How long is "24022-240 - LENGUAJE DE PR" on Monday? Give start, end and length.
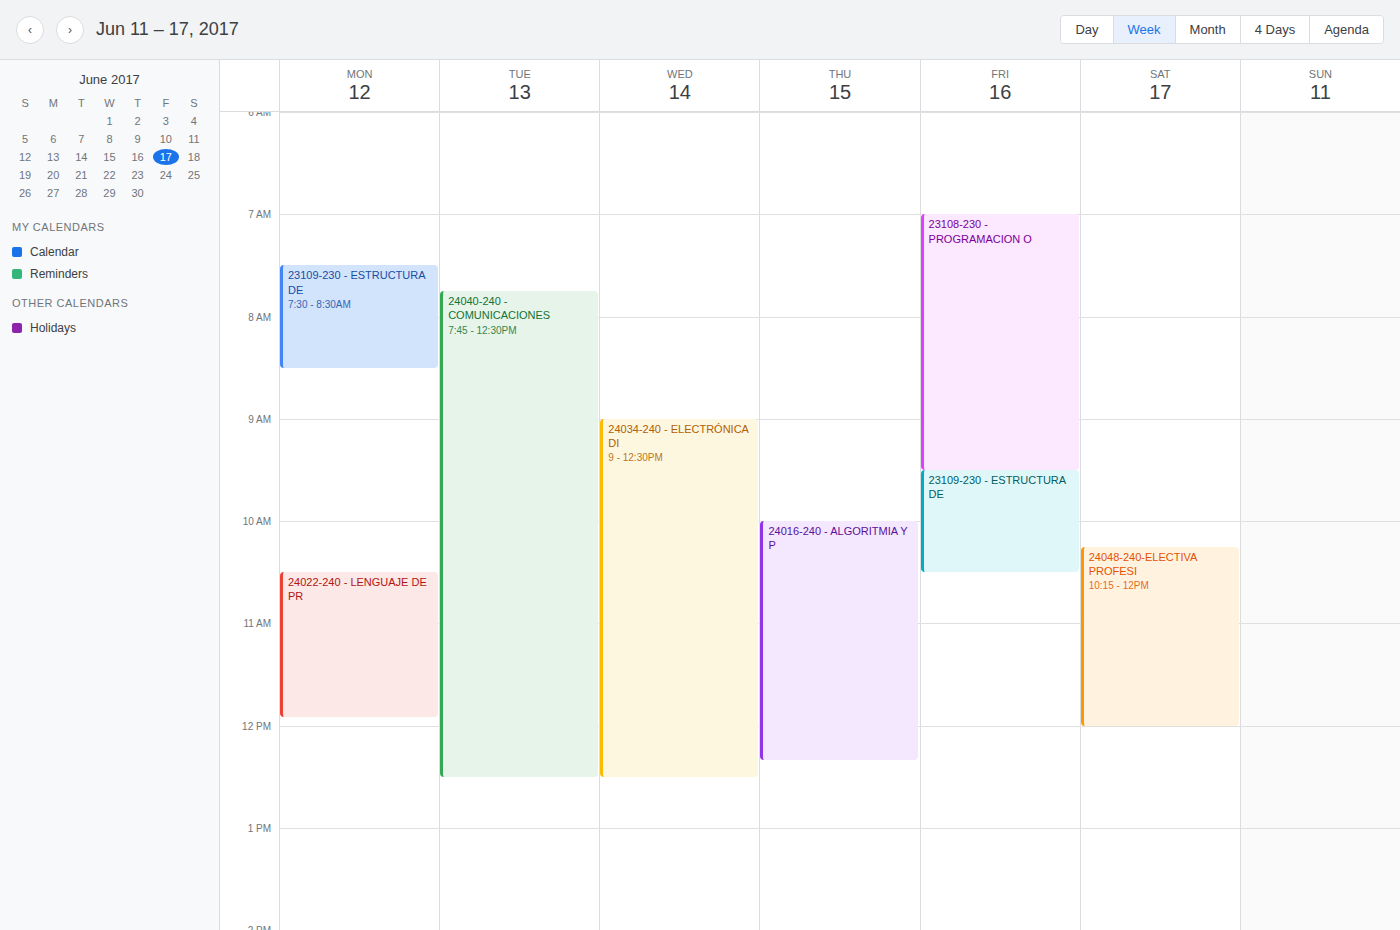
10:30 AM to 11:55 AM, 1 hour 25 minutes